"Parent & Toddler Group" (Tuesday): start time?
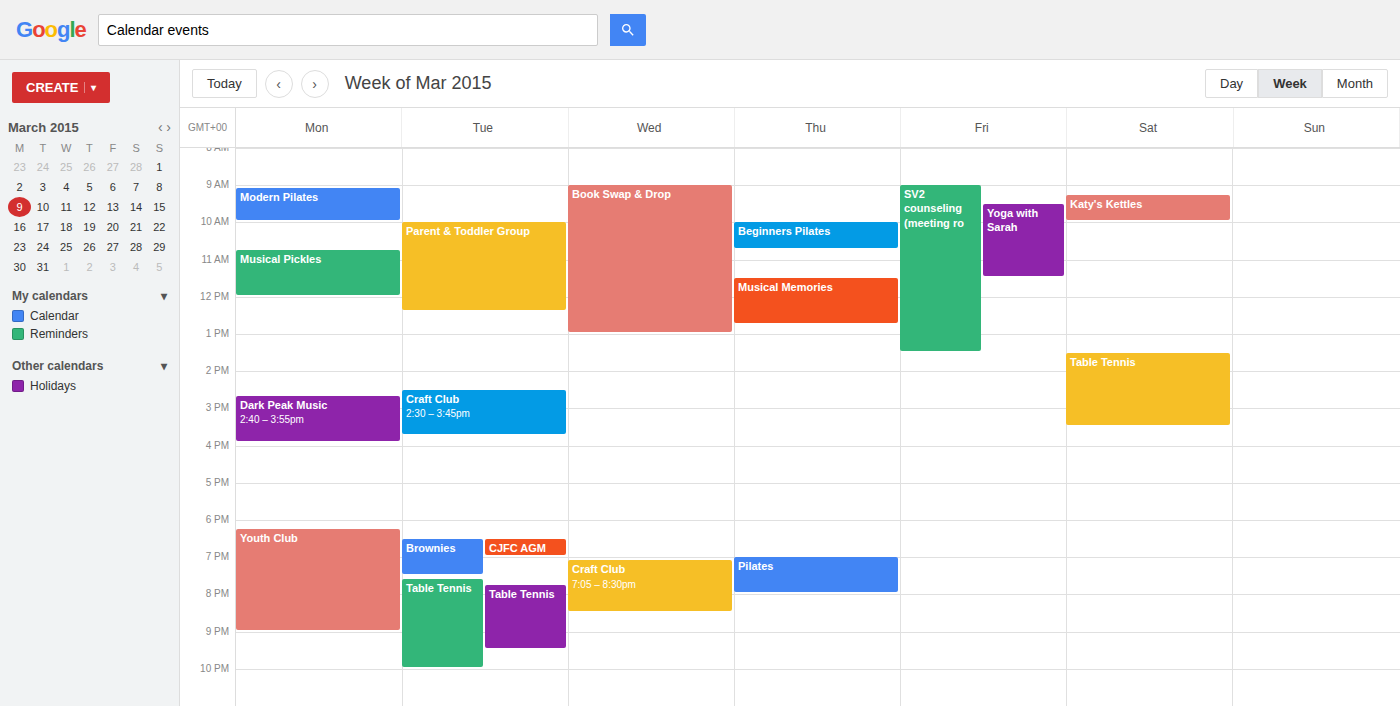
10:00 AM